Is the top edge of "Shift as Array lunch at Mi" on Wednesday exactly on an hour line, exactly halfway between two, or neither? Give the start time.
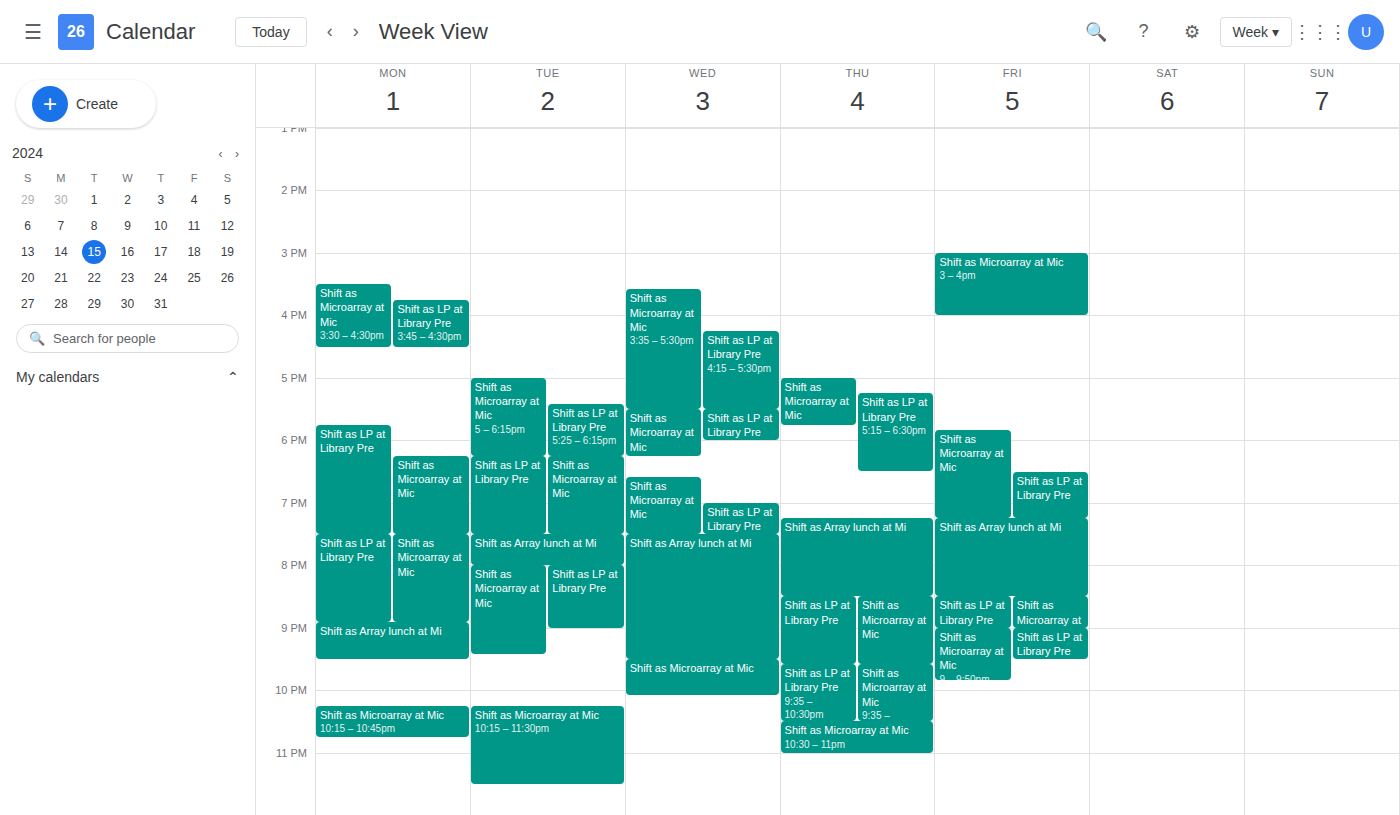
7:30 PM -- halfway between the 7 PM and 8 PM lines.